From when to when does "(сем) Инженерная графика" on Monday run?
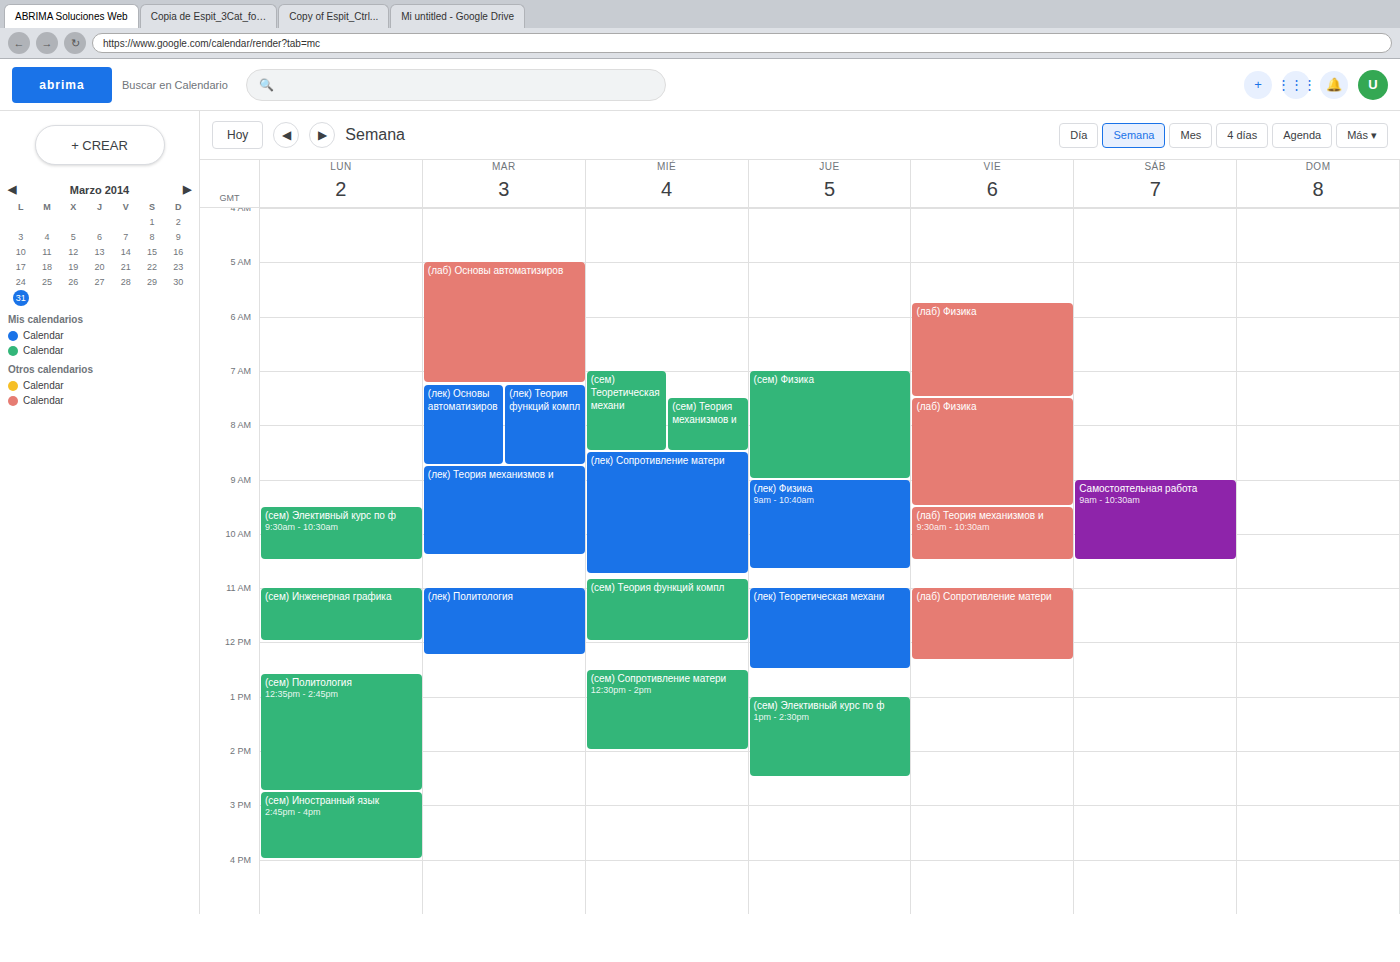
11:00 AM to 12:00 PM